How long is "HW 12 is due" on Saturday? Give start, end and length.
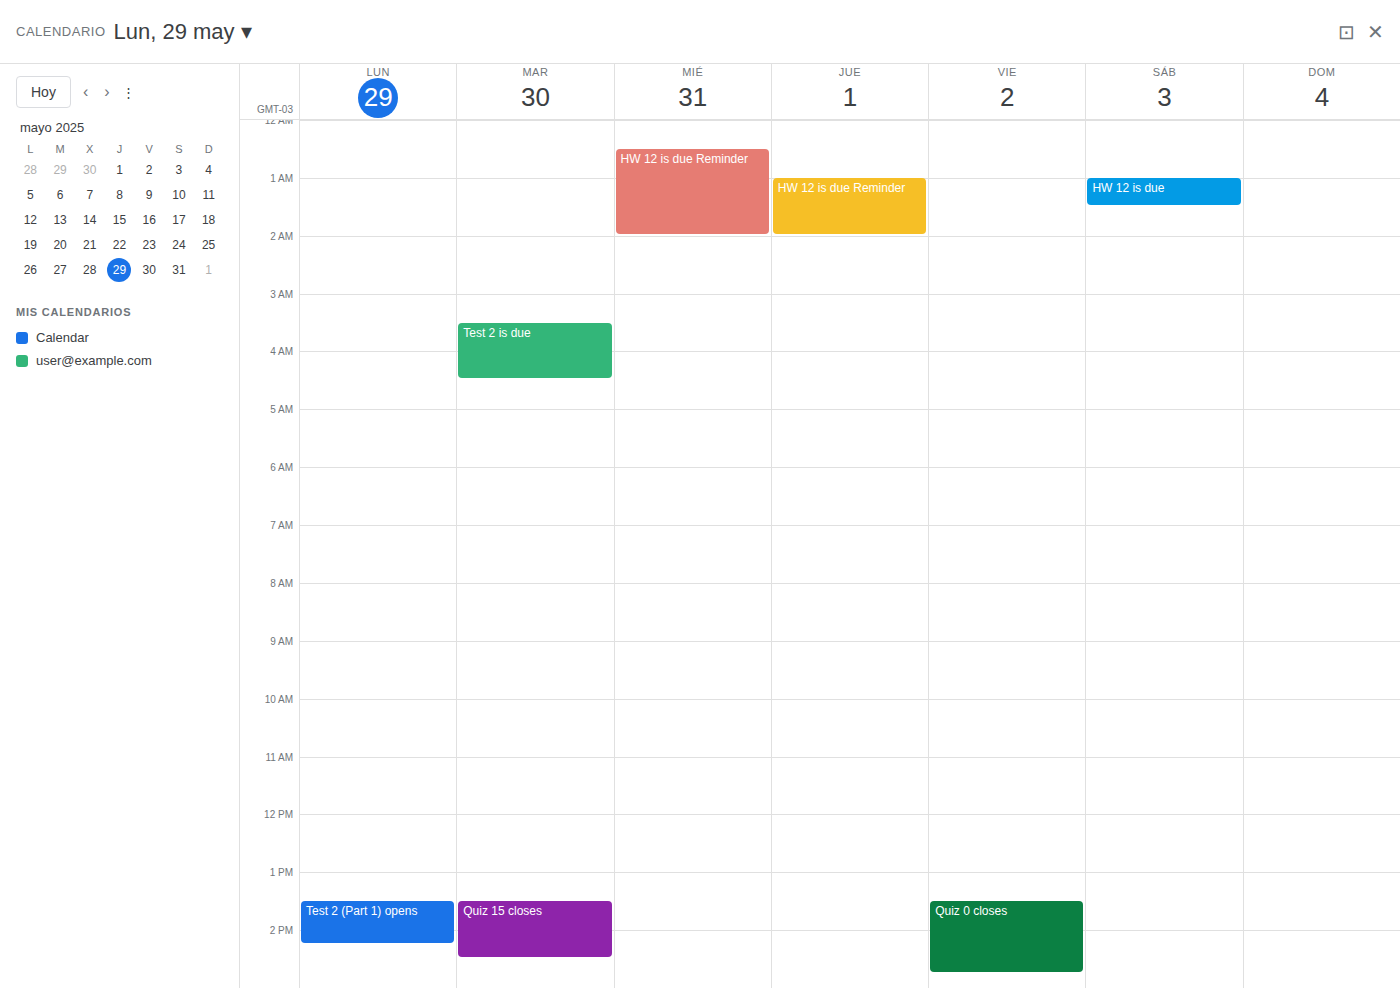
1:00 AM to 1:30 AM, 30 minutes